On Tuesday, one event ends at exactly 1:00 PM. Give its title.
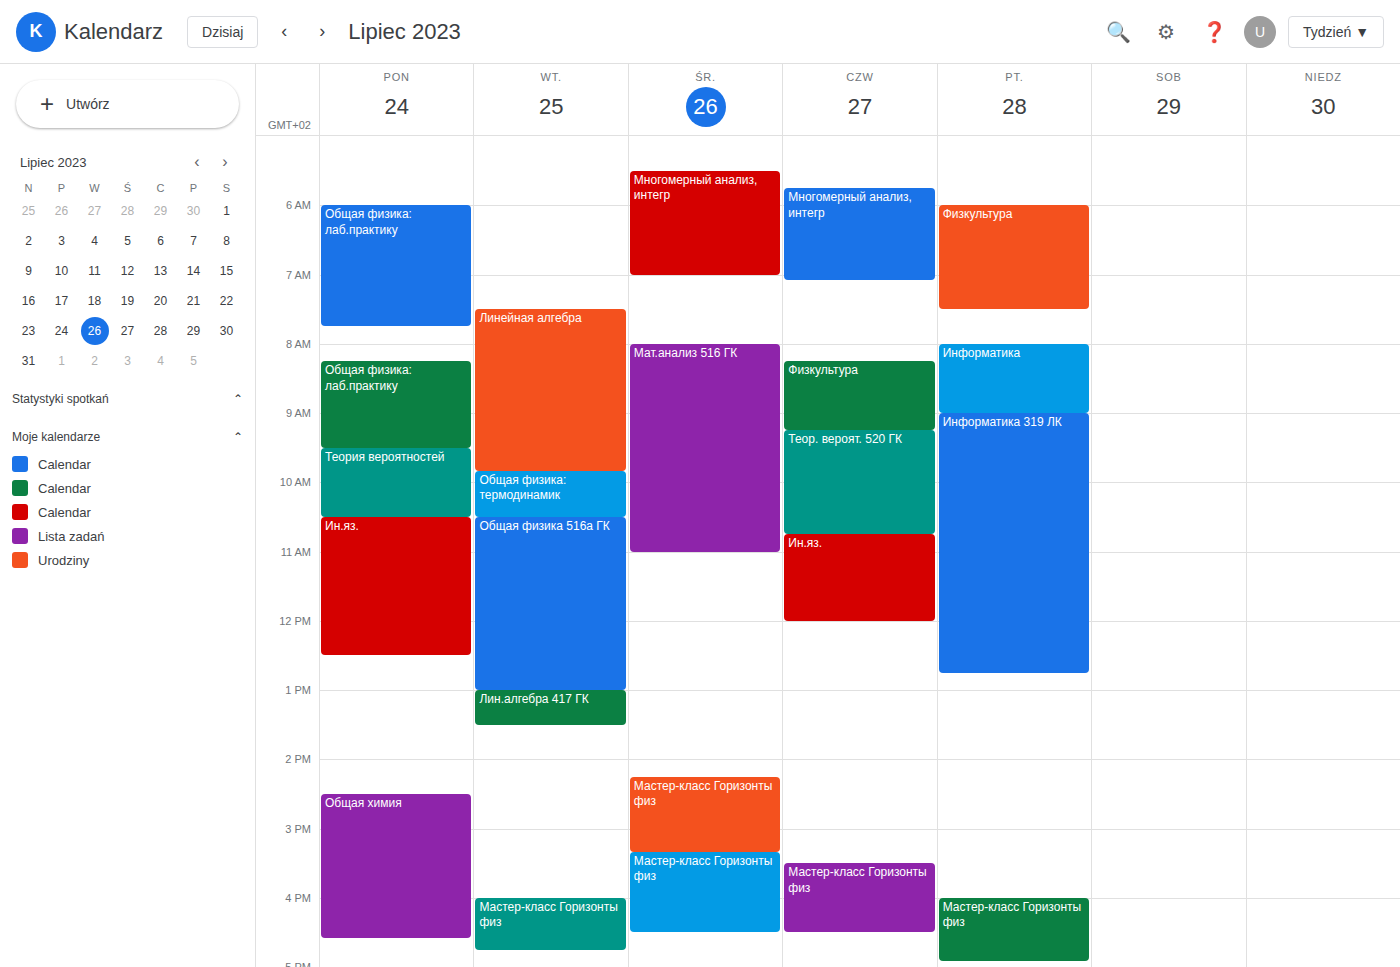
"Общая физика 516а ГК"